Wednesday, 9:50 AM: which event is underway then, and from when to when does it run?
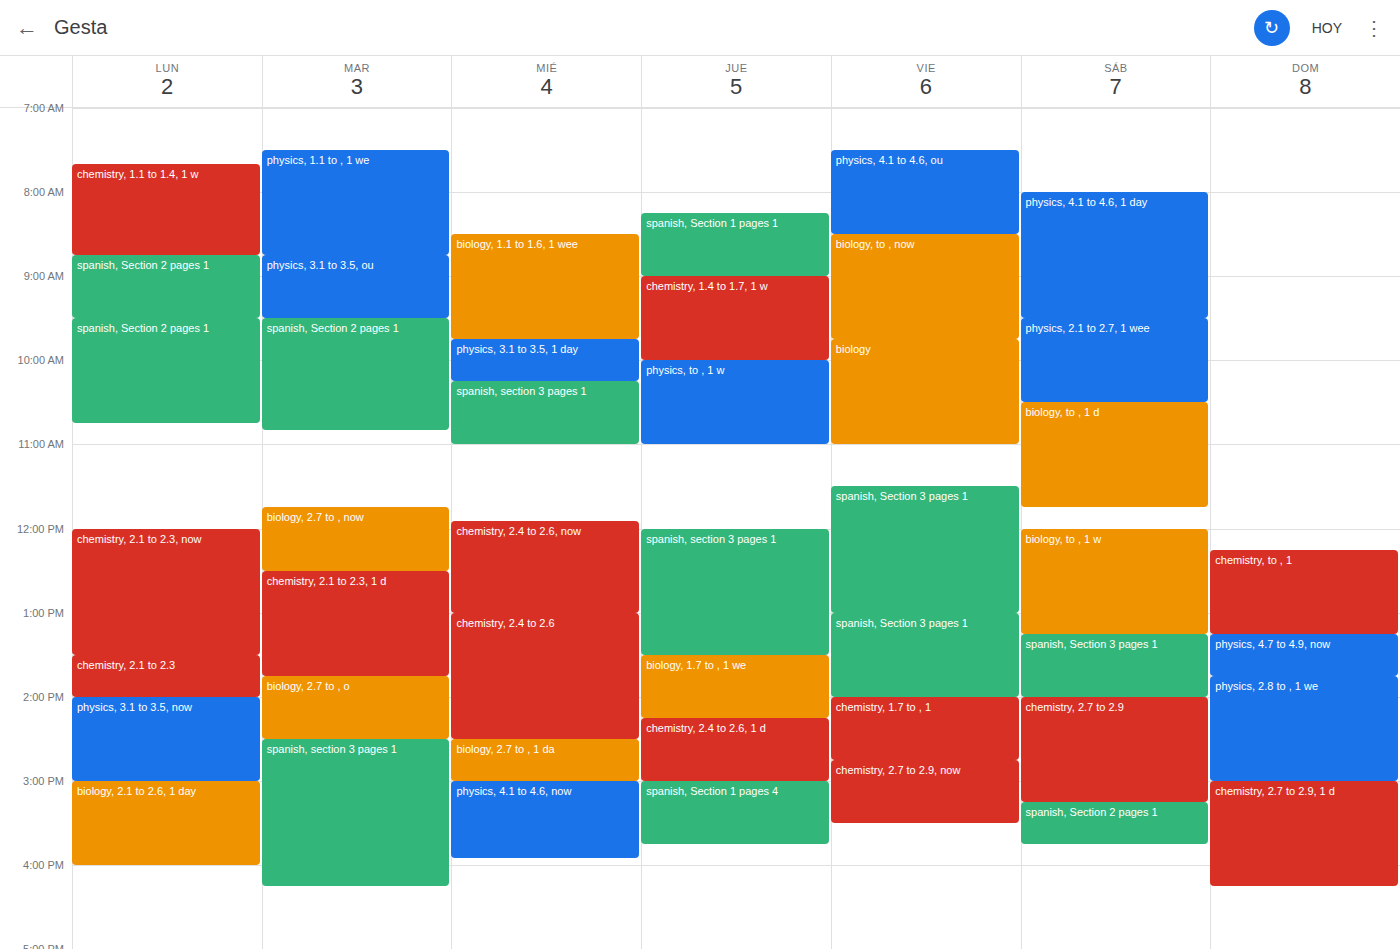
"physics, 3.1 to 3.5, 1 day", 9:45 AM to 10:15 AM